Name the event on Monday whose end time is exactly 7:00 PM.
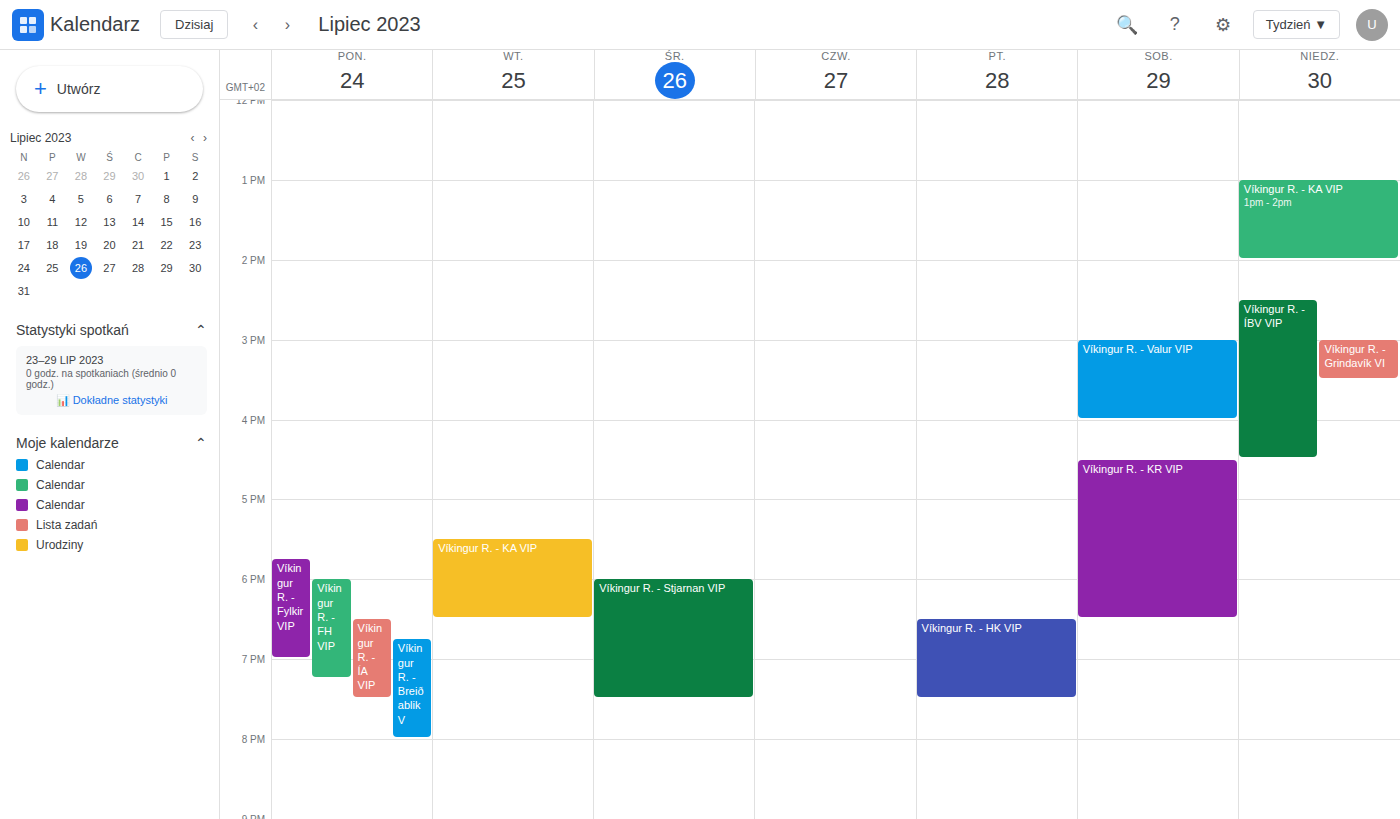
"Víkingur R. - Fylkir VIP"